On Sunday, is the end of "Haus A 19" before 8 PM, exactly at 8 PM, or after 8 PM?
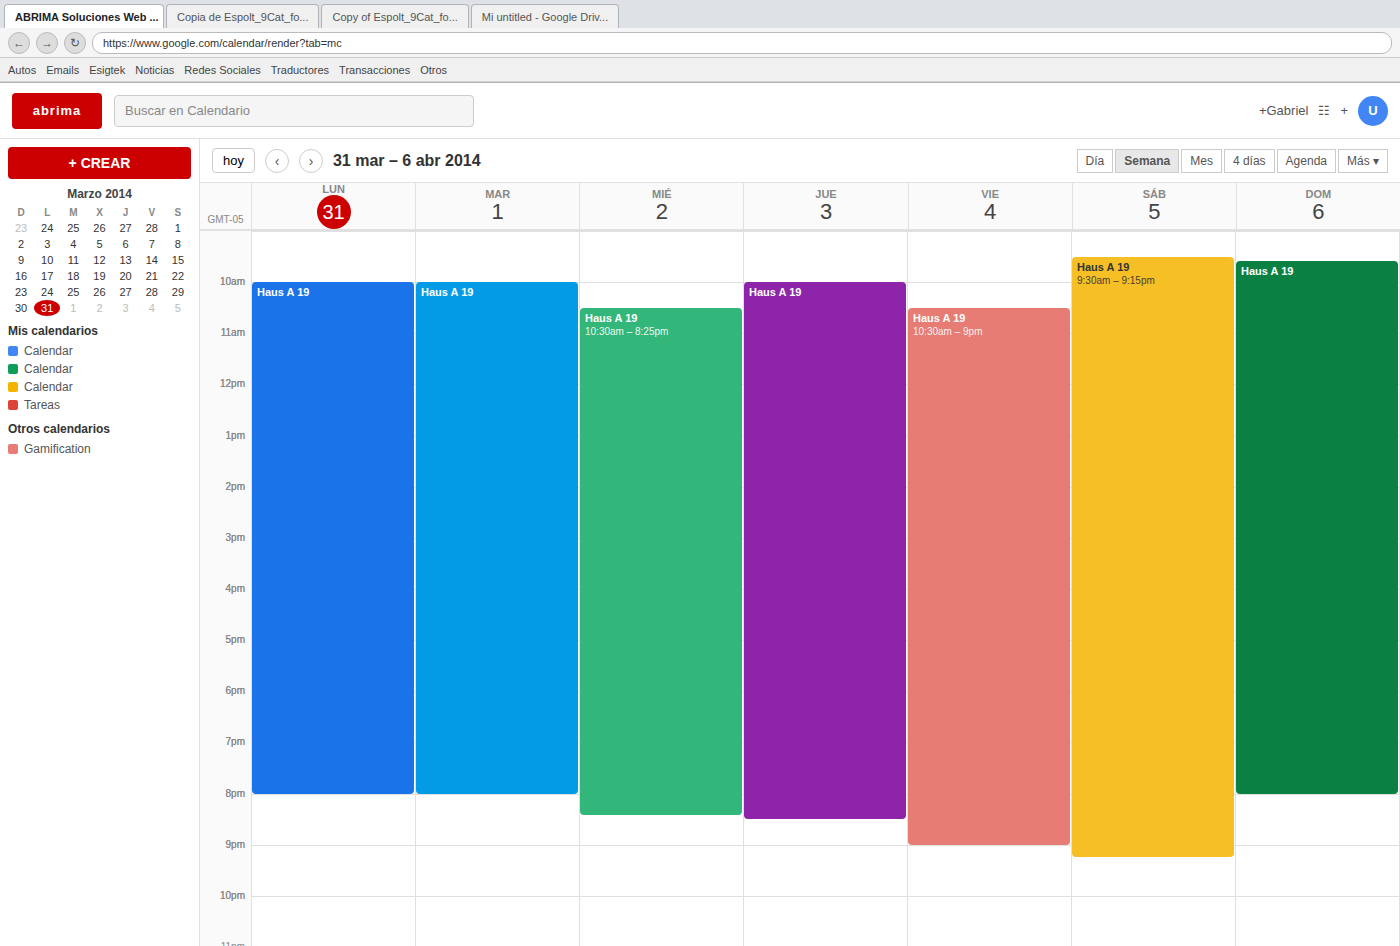
8:00 PM -- exactly at 8 PM, on the 8 PM line.